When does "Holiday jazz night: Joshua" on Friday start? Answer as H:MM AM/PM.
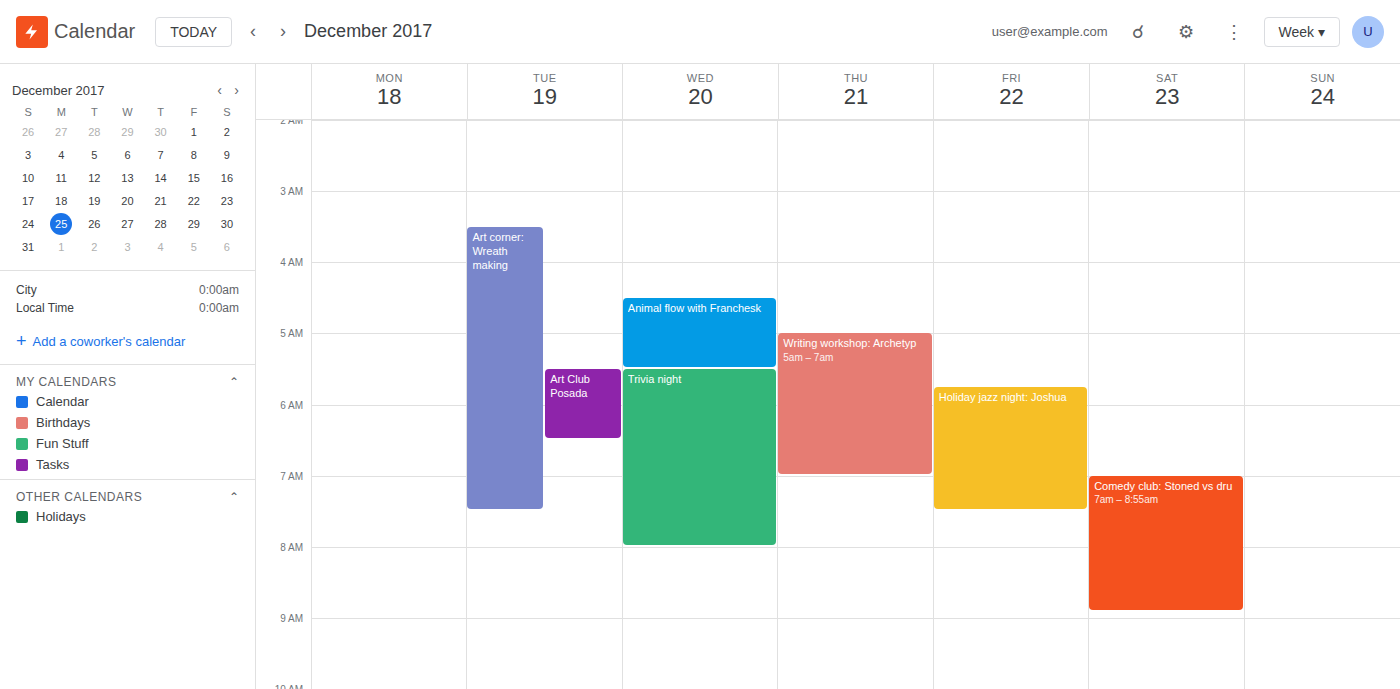
5:45 AM